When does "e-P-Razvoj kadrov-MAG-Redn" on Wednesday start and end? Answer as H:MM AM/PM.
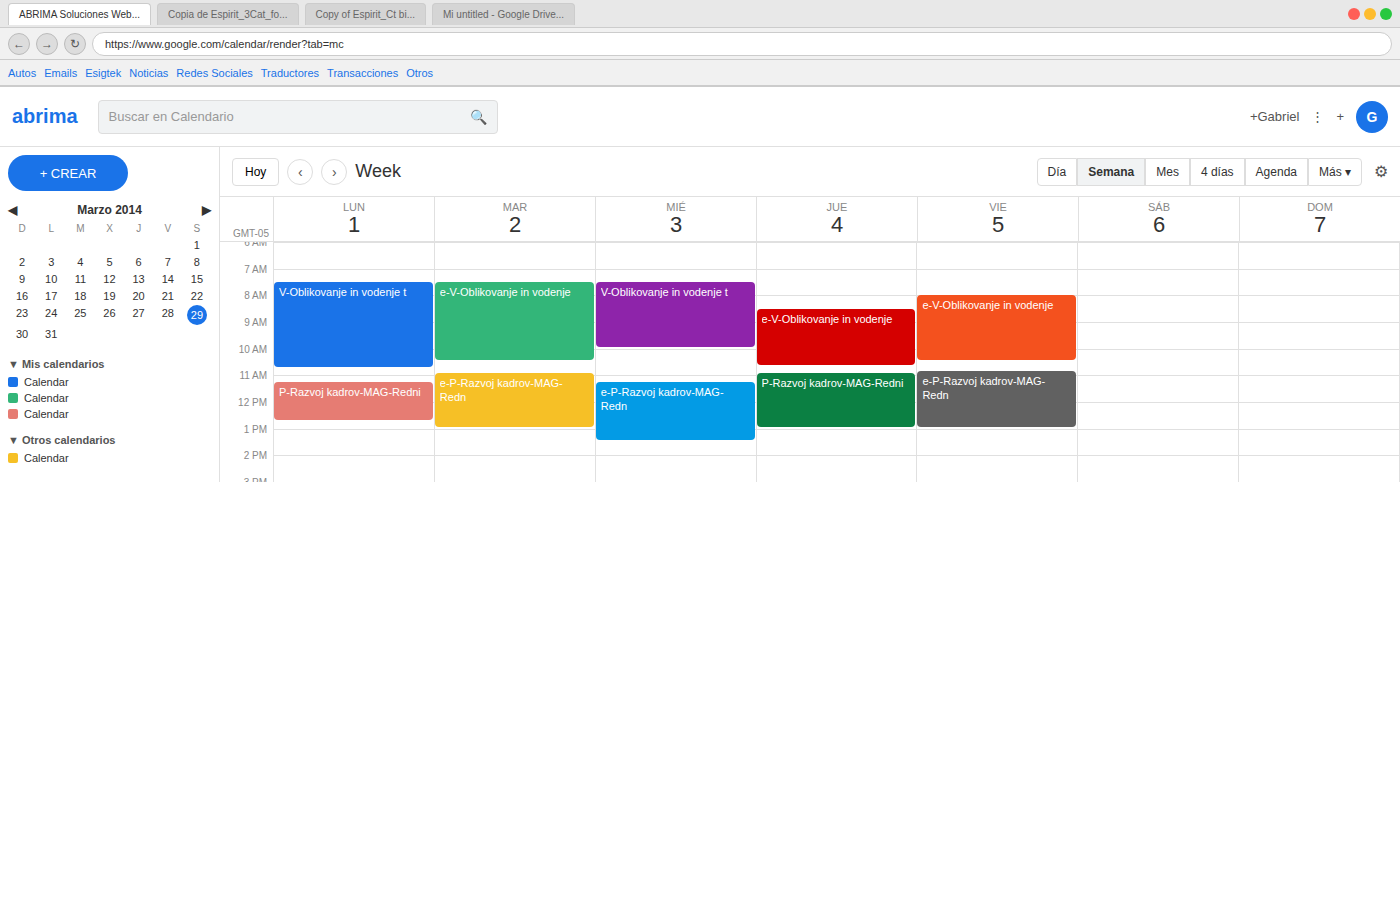
11:15 AM to 1:30 PM